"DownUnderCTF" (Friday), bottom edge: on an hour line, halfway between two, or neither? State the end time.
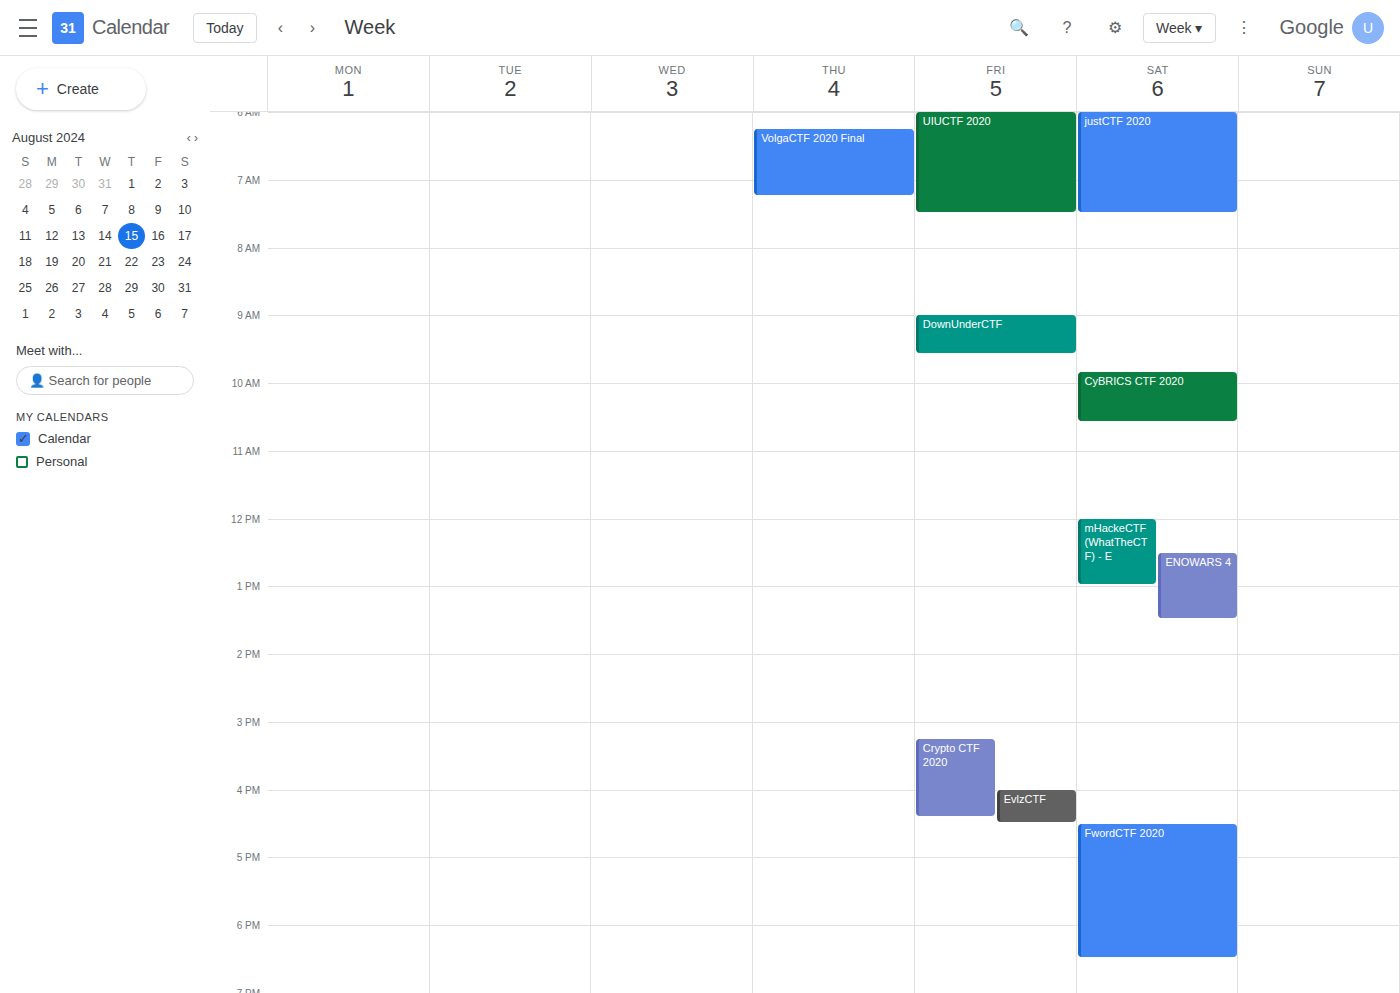
9:35 AM -- neither: 35 minutes below the 9 AM line and 25 minutes above the 10 AM line.